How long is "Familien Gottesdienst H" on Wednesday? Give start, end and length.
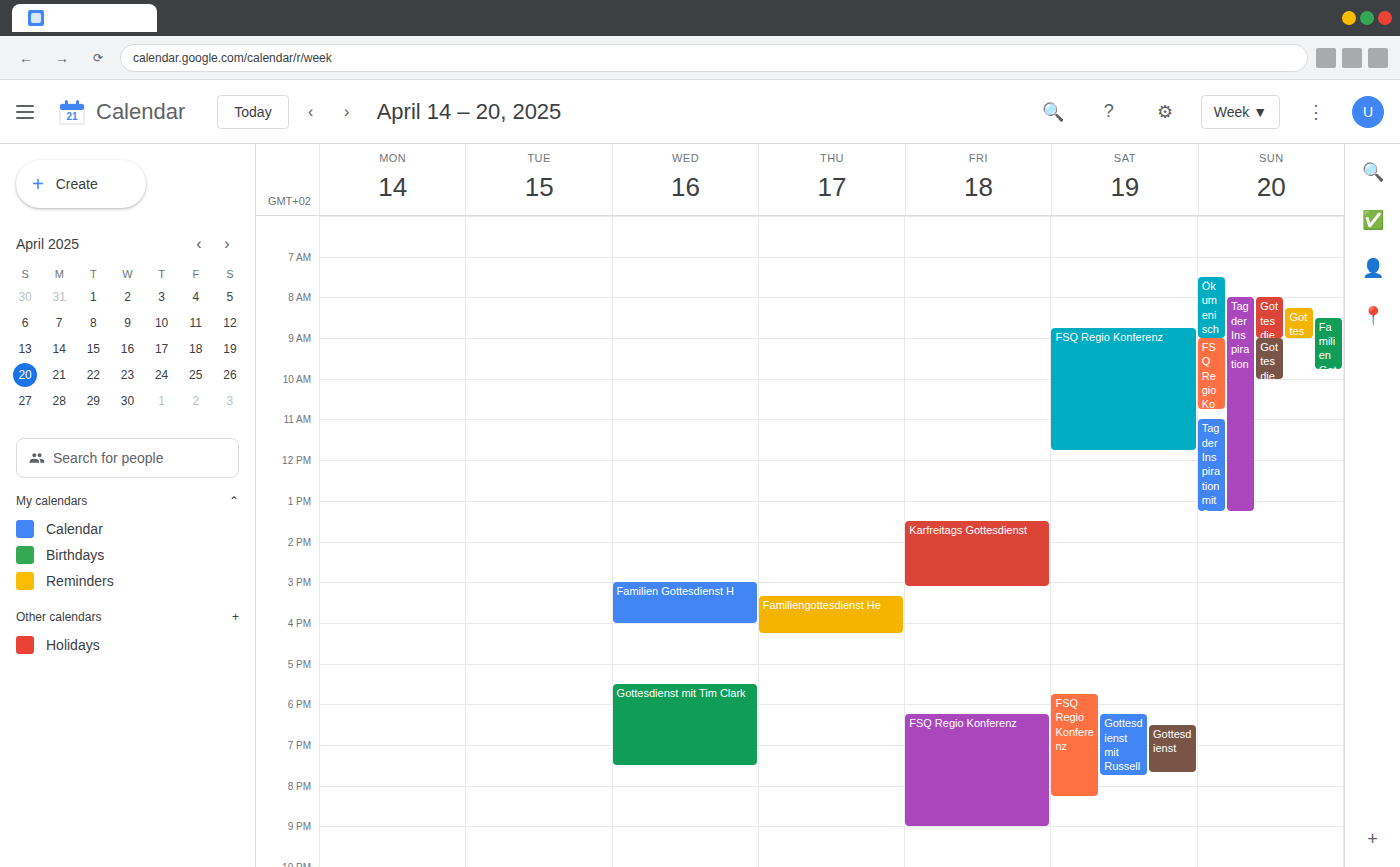
15:00 to 16:00, 1 hour